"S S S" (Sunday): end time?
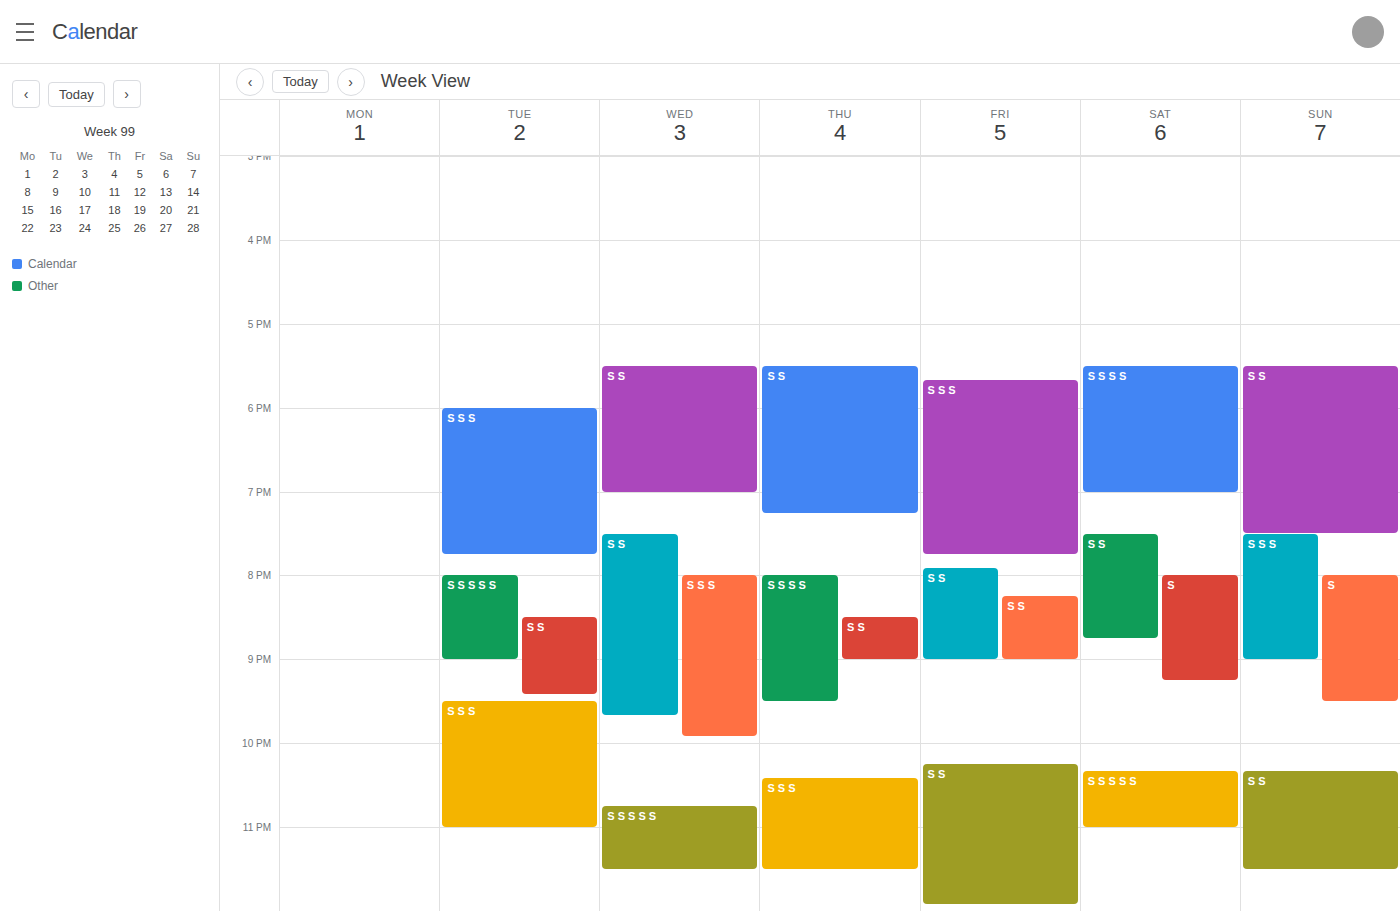
9:00 PM